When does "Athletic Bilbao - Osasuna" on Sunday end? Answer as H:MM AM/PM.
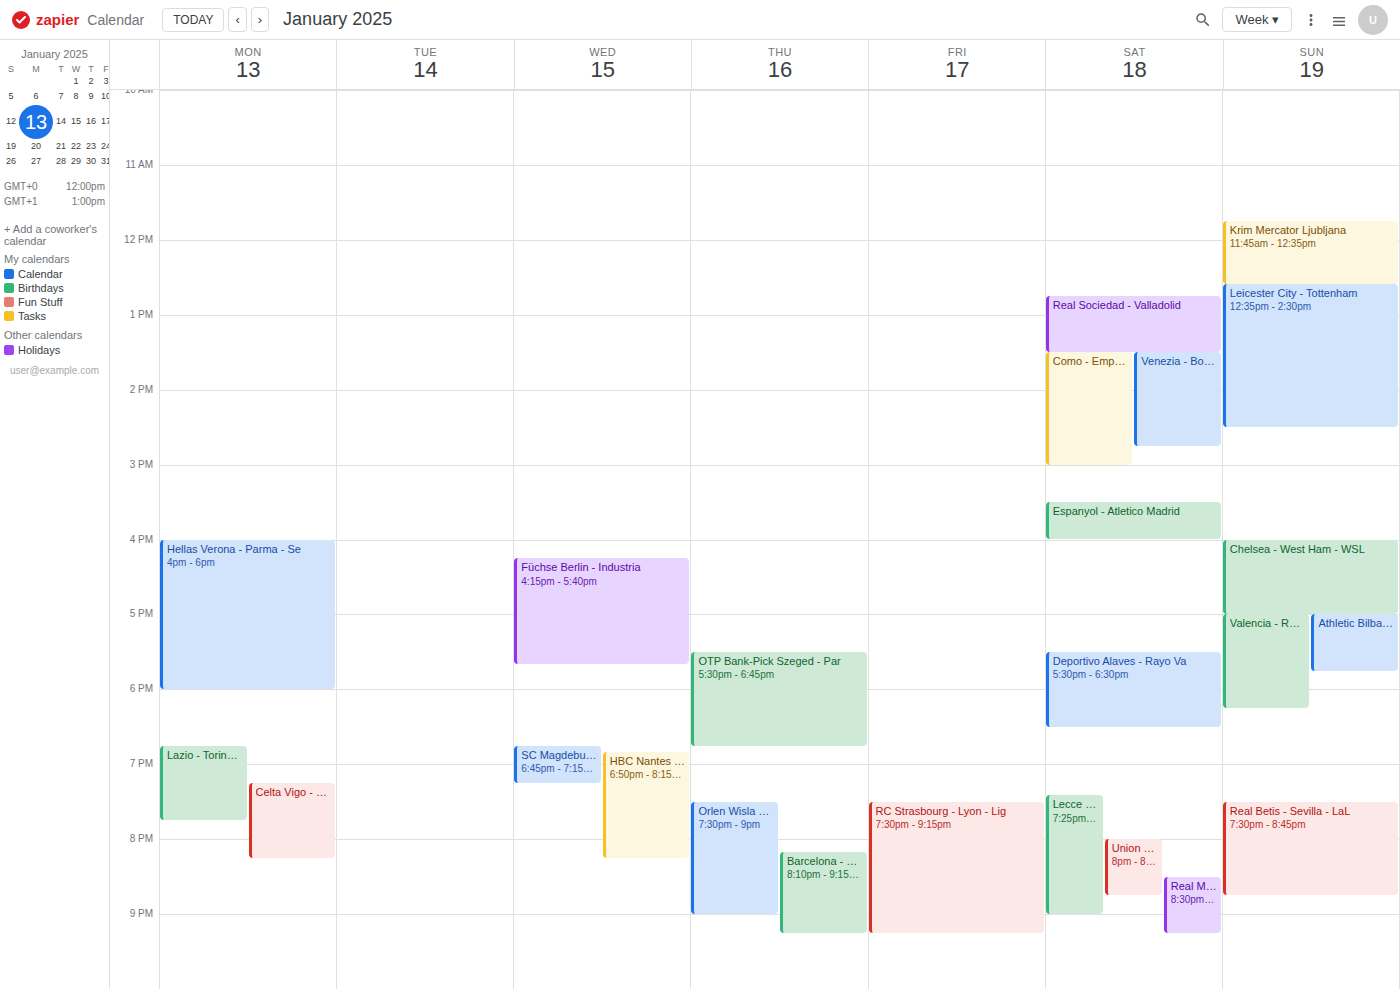
5:45 PM